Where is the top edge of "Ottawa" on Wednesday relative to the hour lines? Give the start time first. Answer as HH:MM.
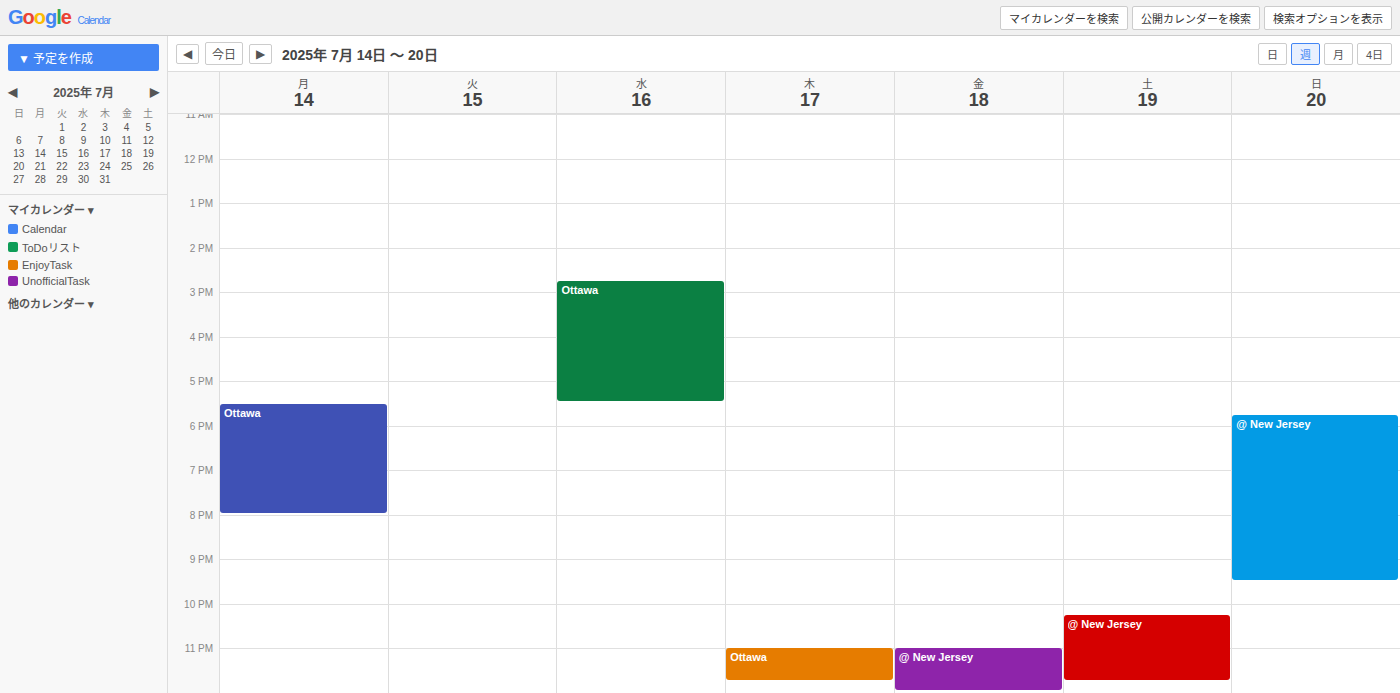
14:45 -- neither: three quarters of the way from the 14:00 line to the 15:00 line.